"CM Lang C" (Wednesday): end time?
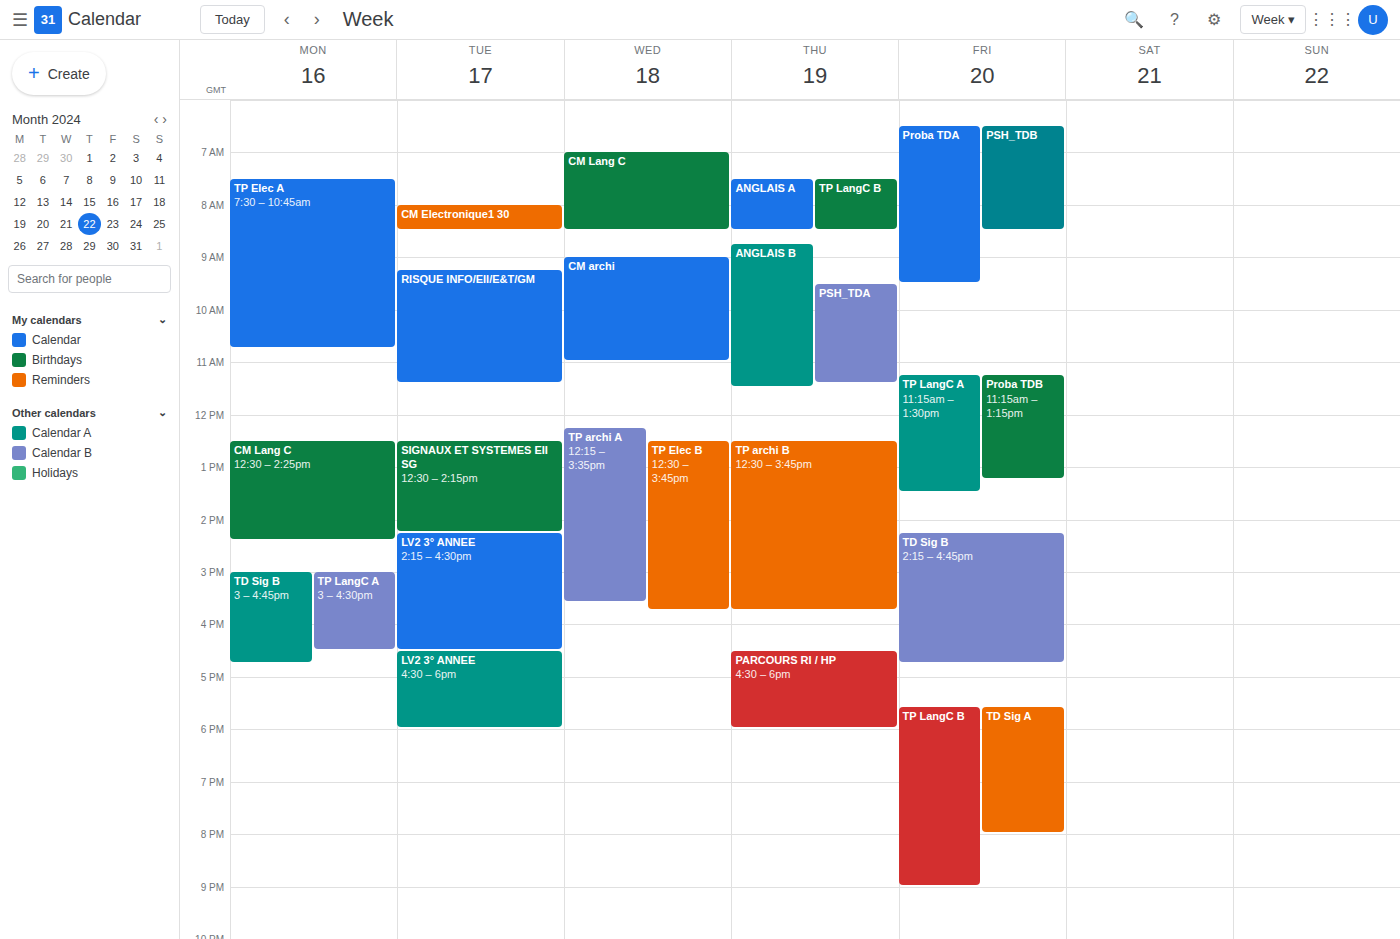
8:30 AM